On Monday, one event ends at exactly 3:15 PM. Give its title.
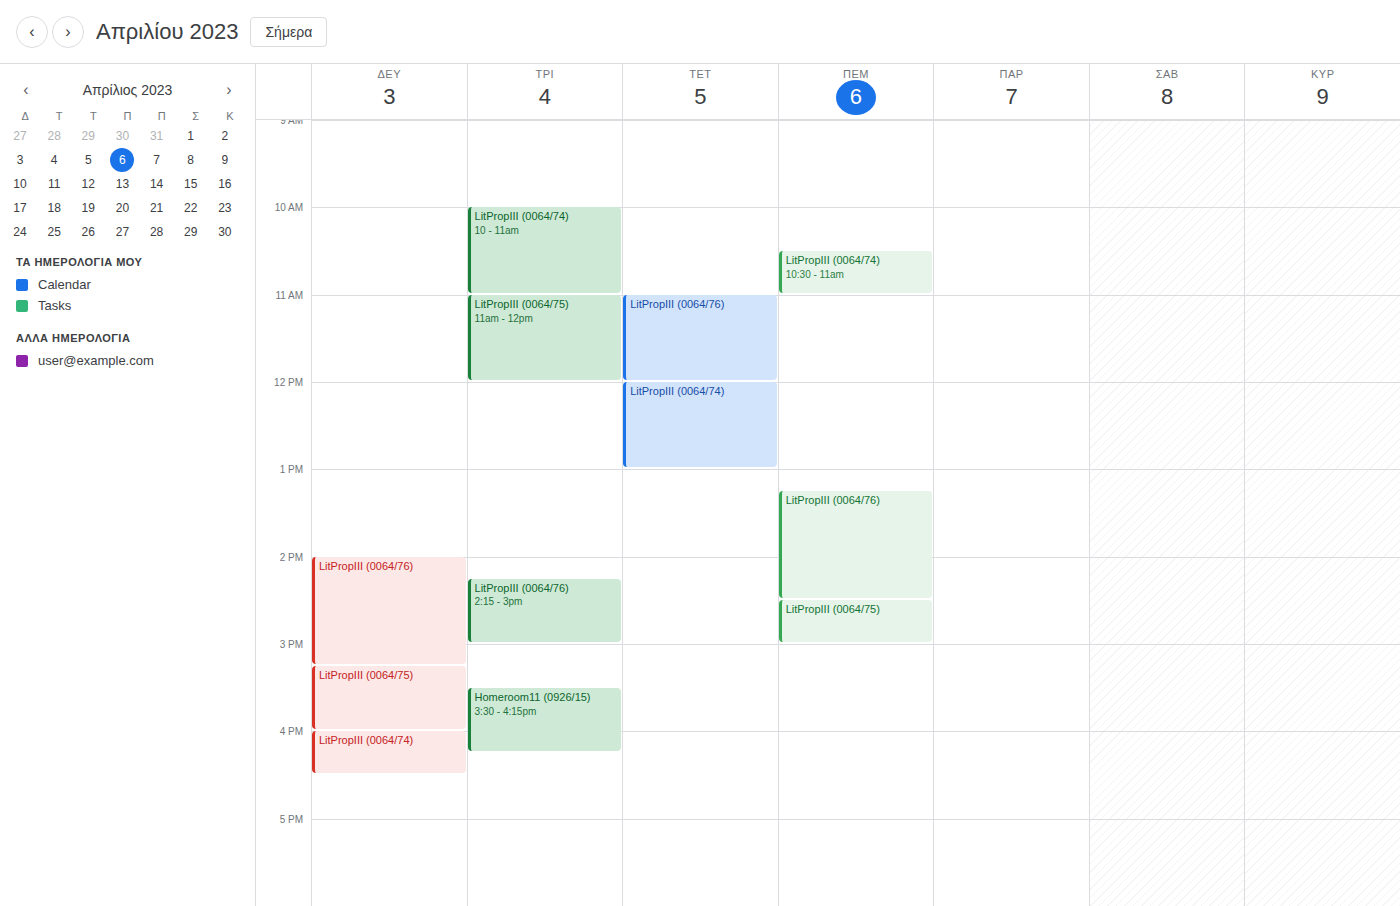
"LitPropIII (0064/76)"